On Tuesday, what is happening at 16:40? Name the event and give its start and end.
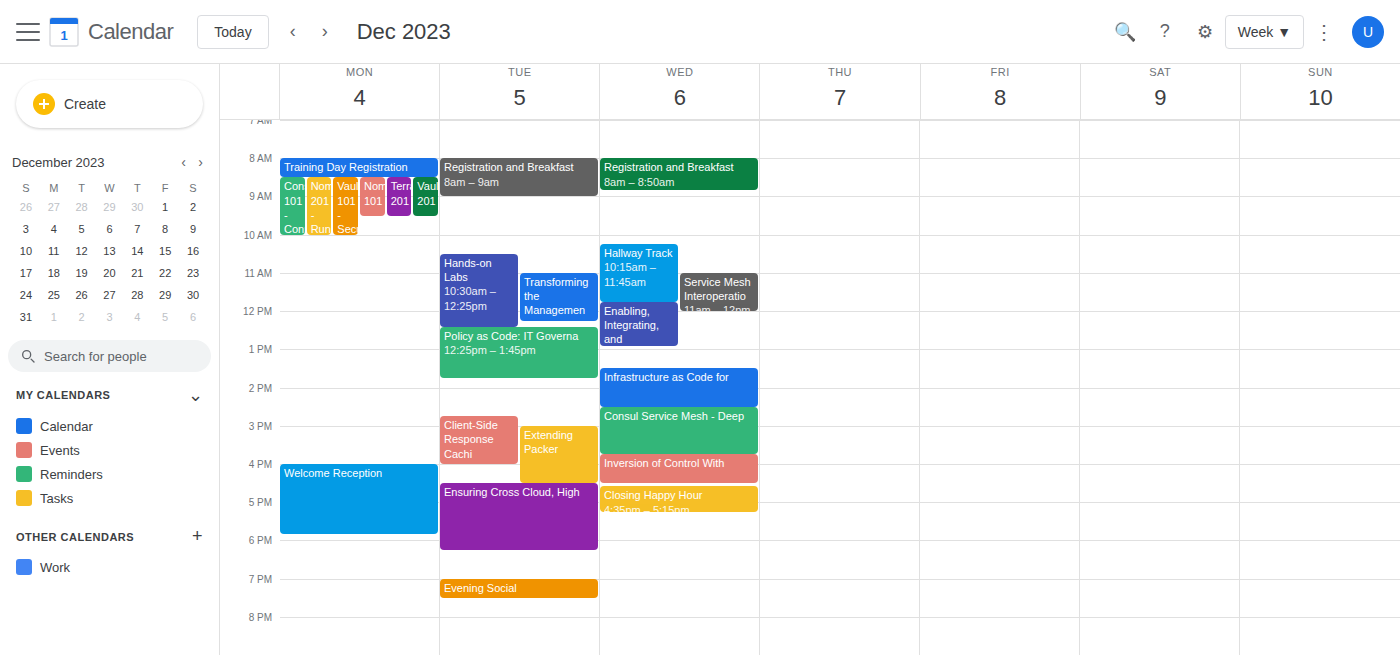
"Ensuring Cross Cloud, High", 16:30 to 18:15